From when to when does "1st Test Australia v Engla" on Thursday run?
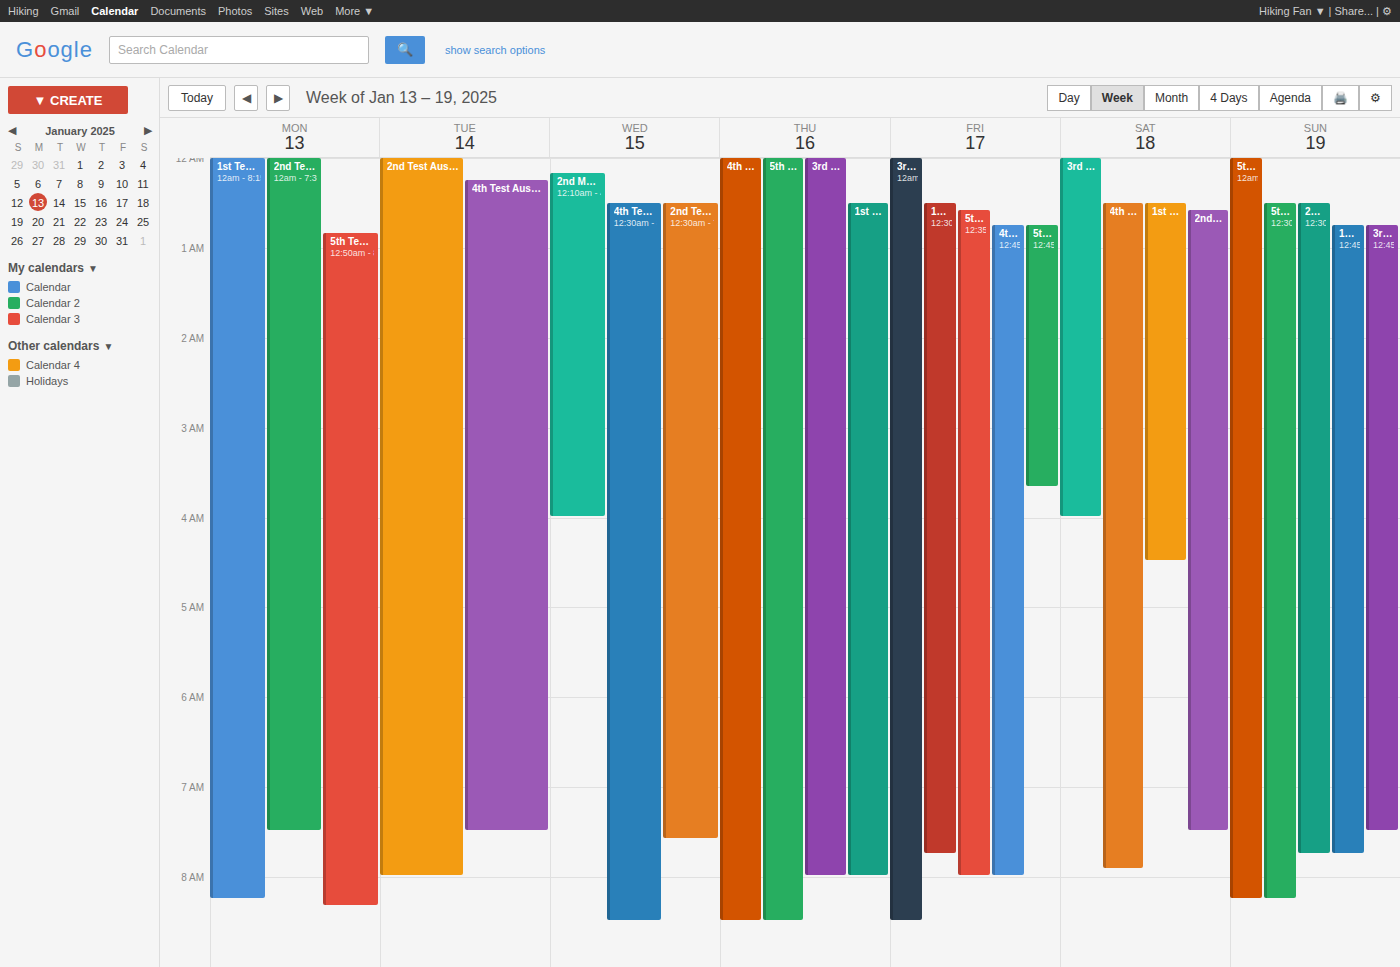
12:30 AM to 8:00 AM